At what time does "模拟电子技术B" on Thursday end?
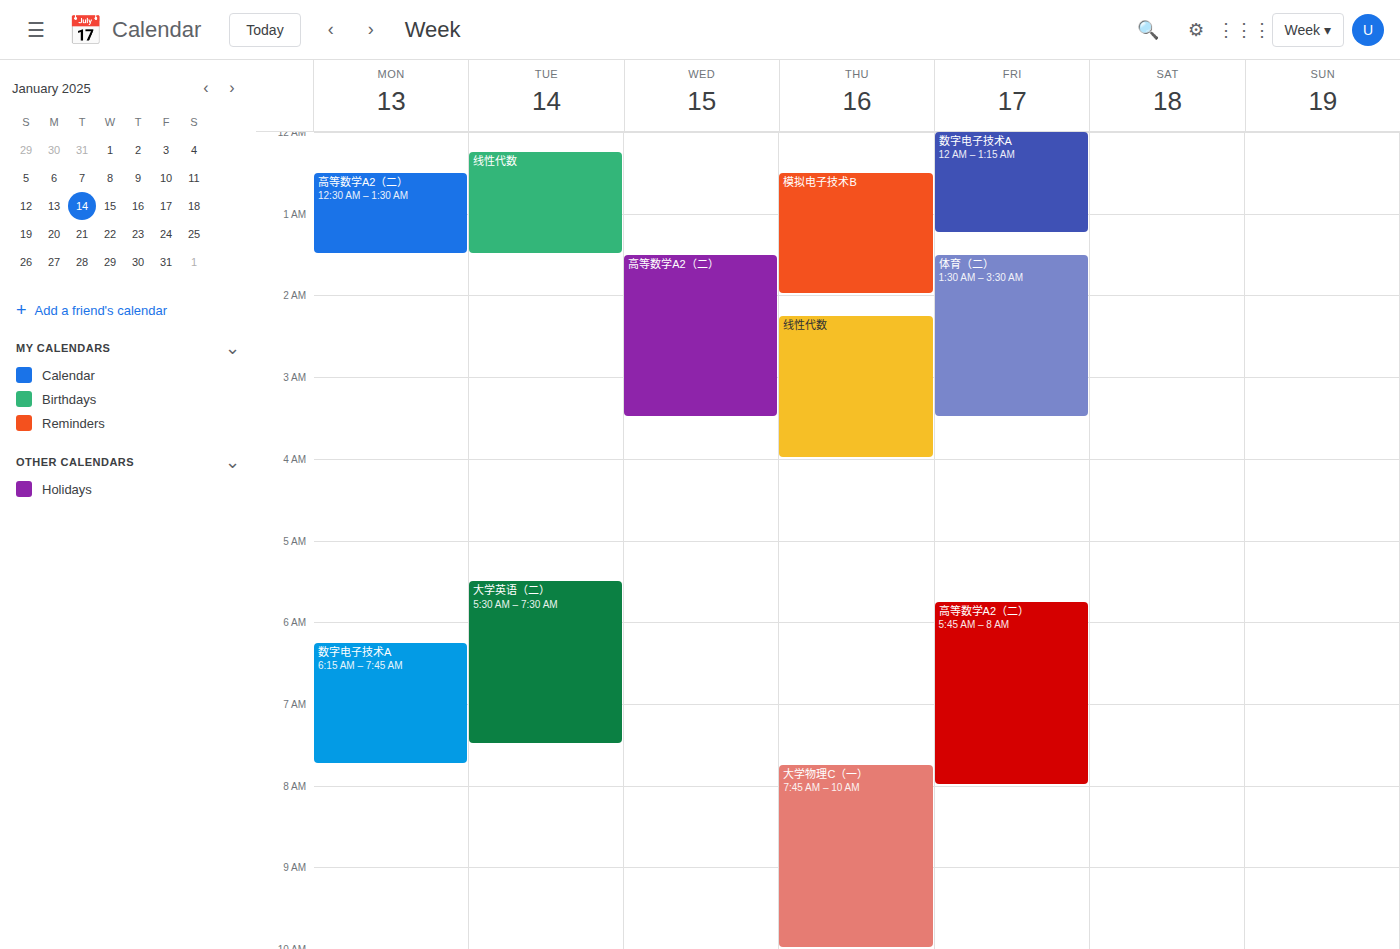
2:00 AM